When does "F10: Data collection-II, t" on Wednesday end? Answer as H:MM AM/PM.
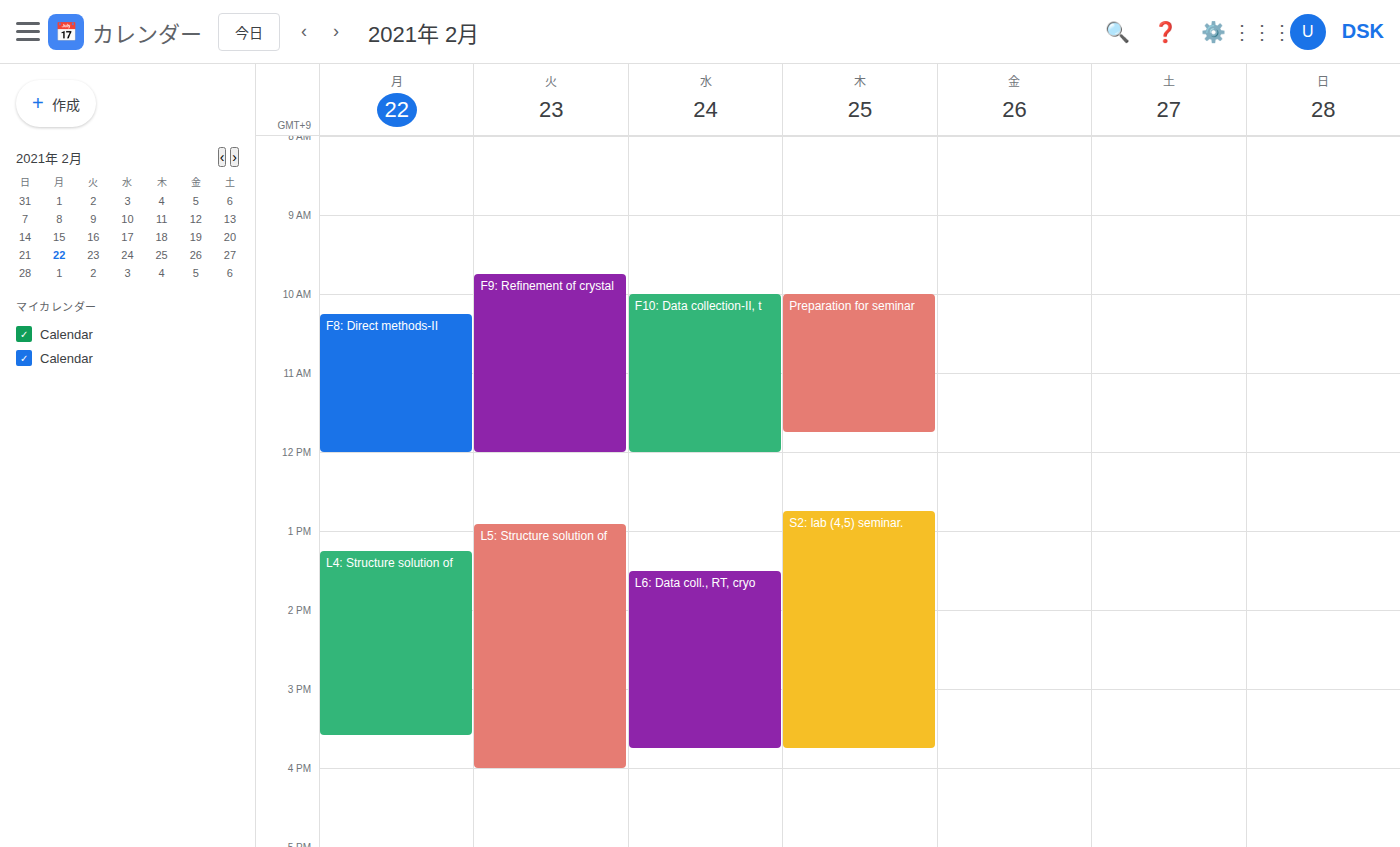
12:00 PM